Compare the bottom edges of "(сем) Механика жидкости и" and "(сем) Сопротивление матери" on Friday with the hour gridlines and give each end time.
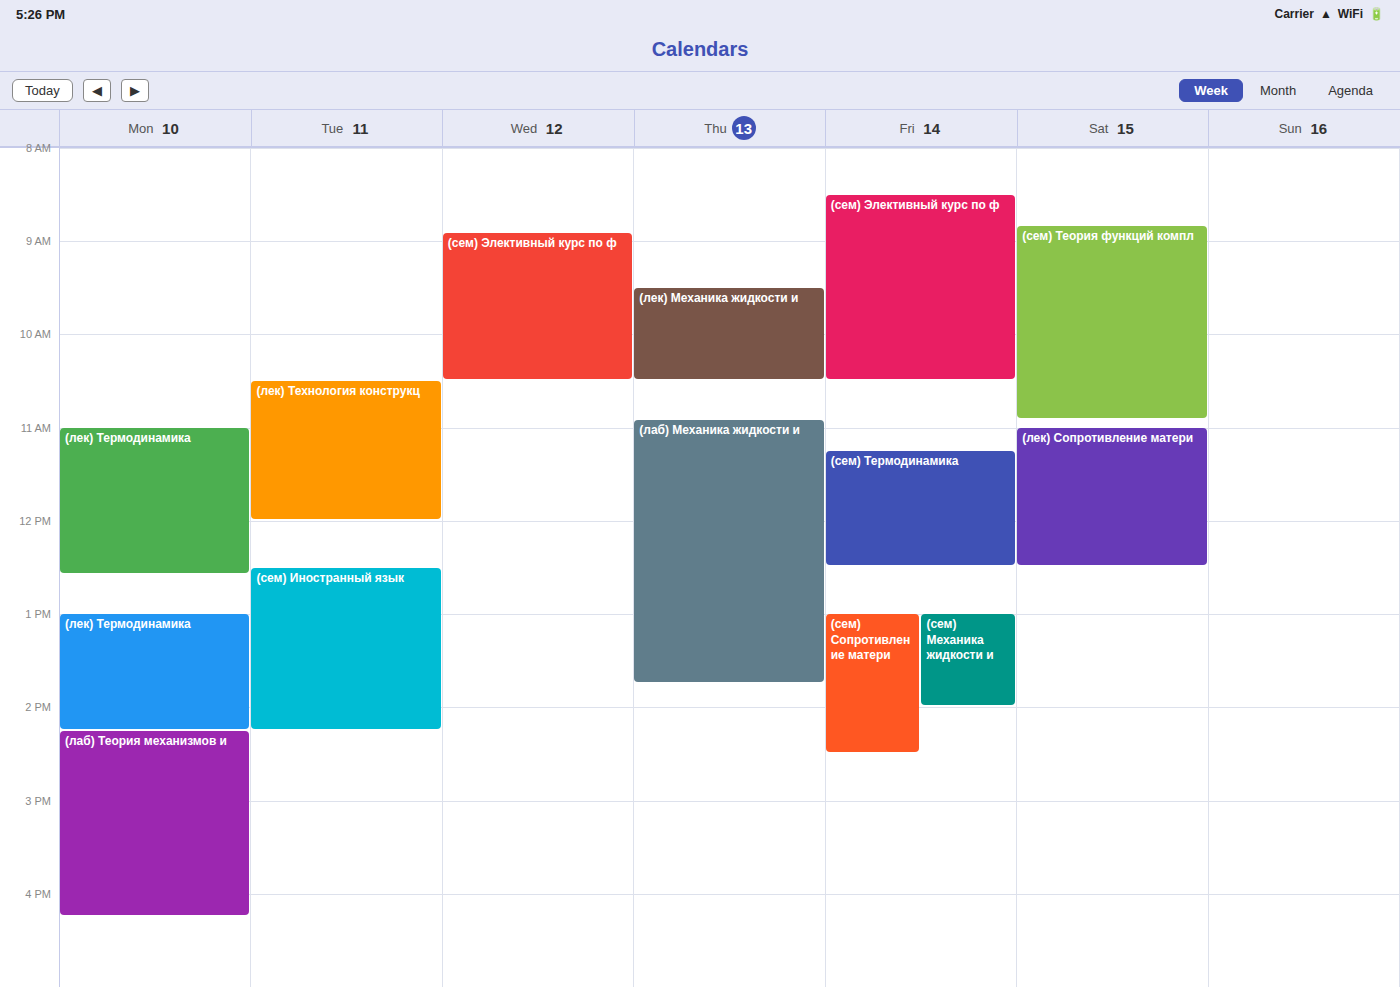
"(сем) Механика жидкости и": 2:00 PM, exactly on the 2 PM line. "(сем) Сопротивление матери": 2:30 PM, halfway between the 2 PM and 3 PM lines.